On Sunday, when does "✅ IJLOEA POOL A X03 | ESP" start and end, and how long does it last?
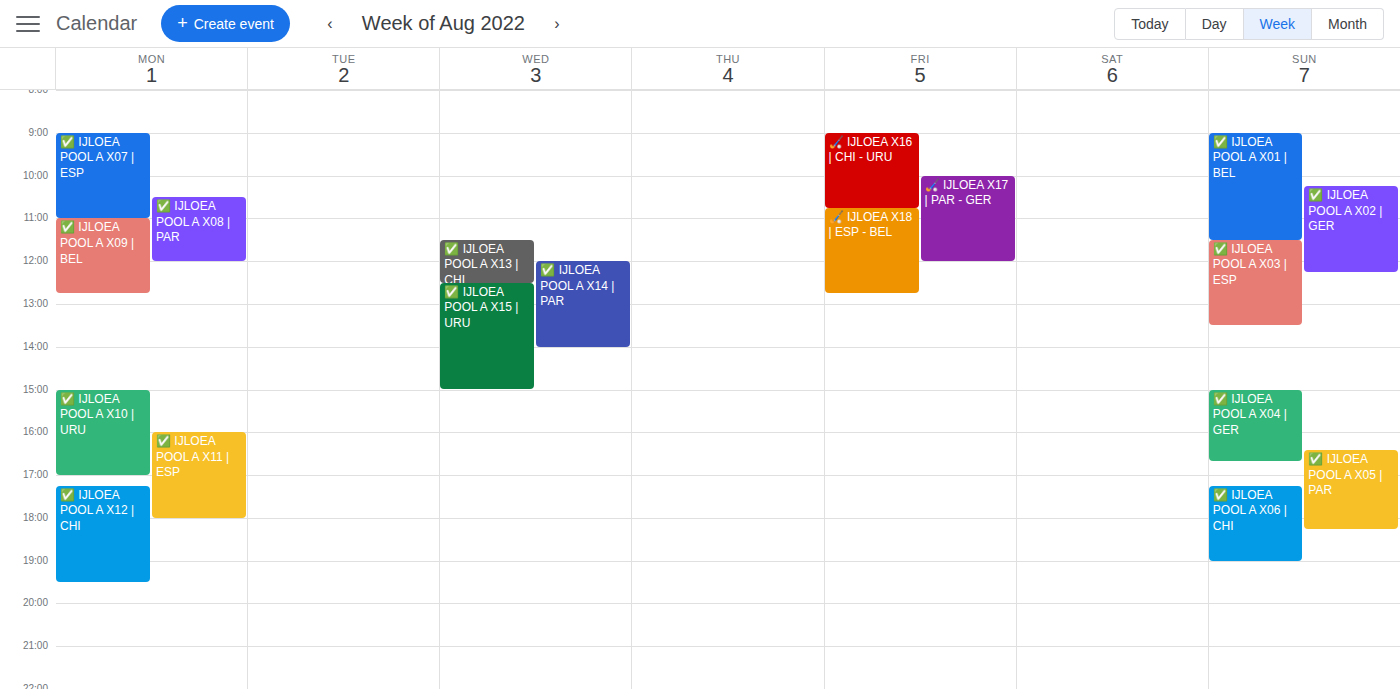
11:30 to 13:30, 2 hours